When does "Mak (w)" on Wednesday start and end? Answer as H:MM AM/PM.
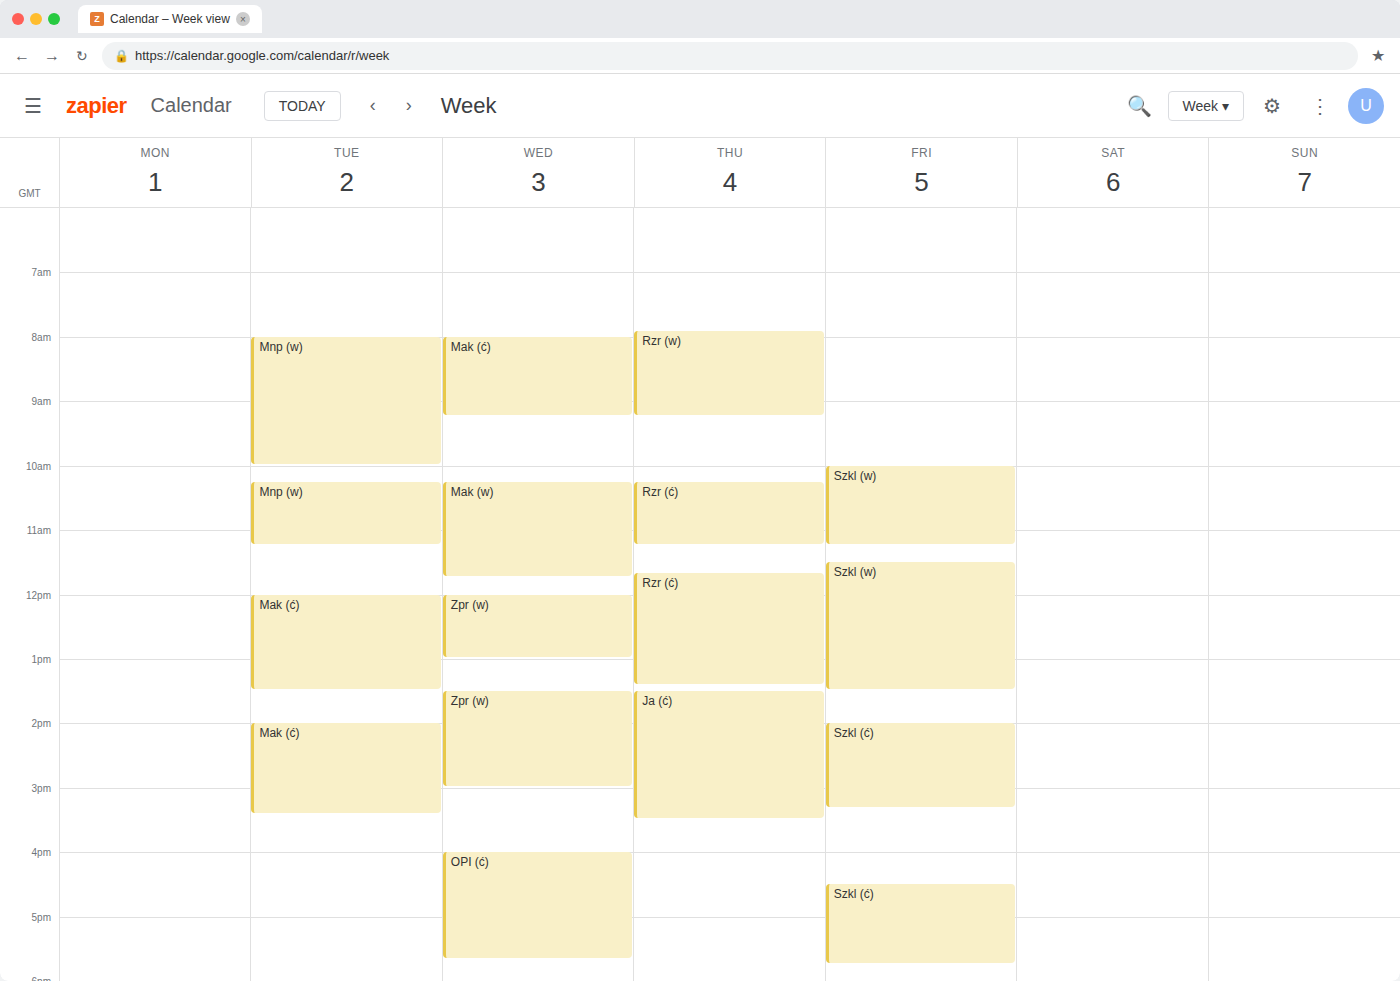
10:15 AM to 11:45 AM